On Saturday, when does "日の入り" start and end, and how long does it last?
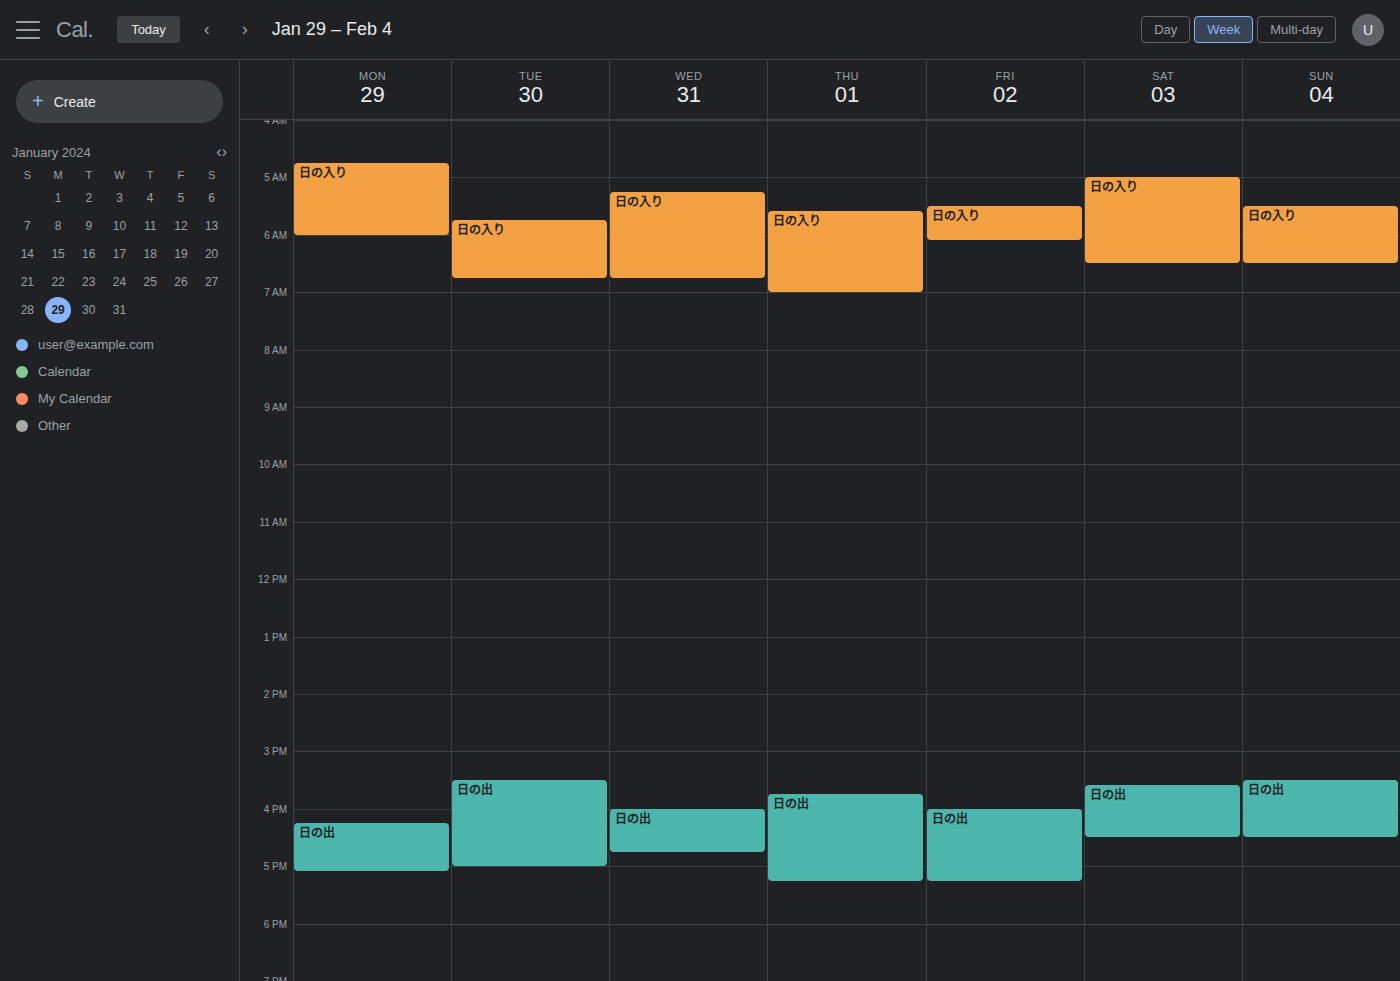
5:00 AM to 6:30 AM, 1 hour 30 minutes